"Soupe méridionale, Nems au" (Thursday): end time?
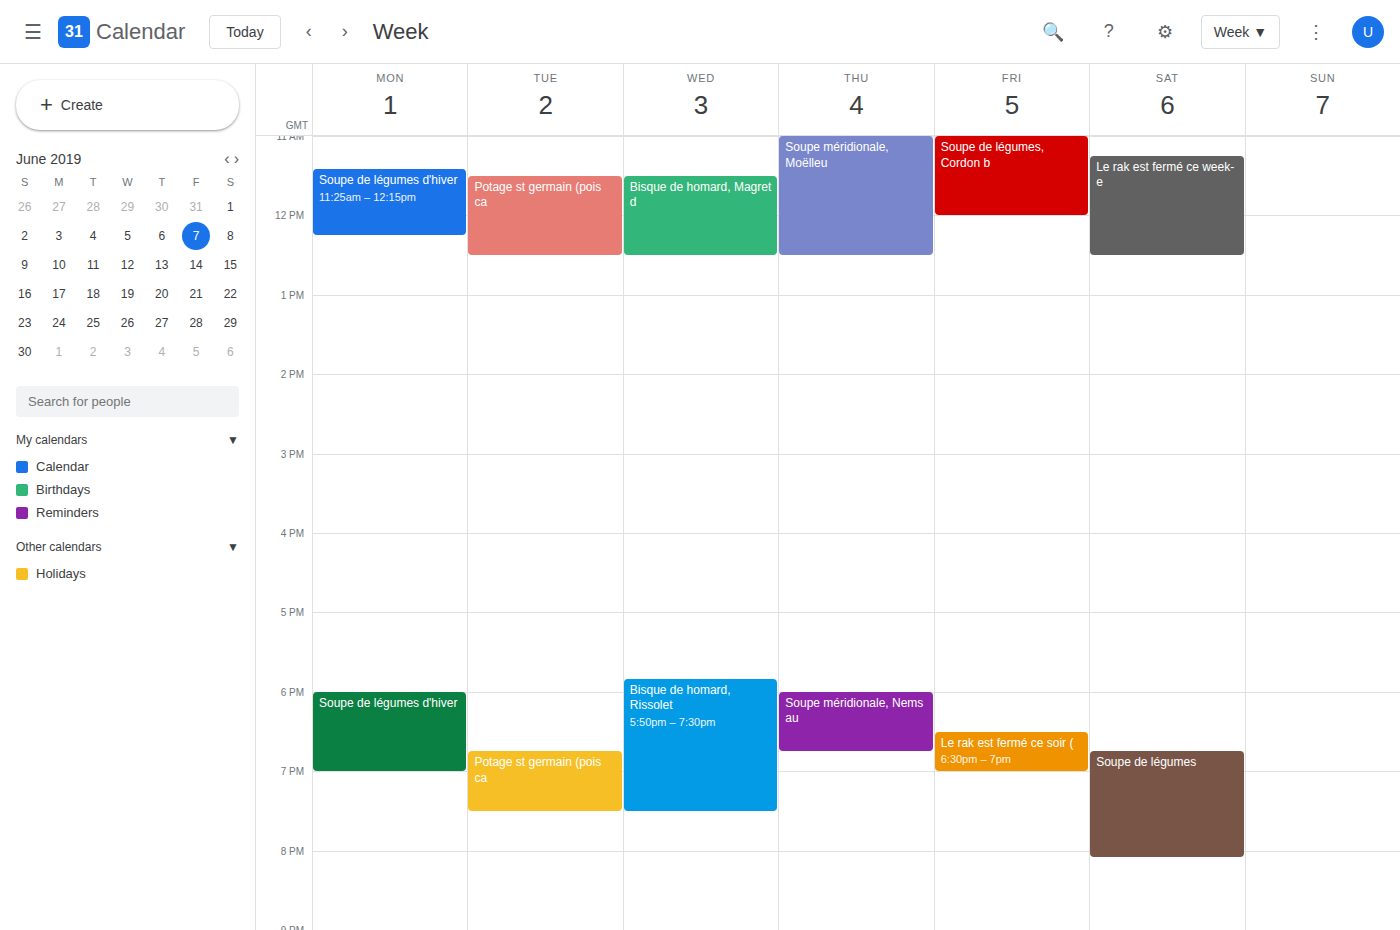
6:45 PM